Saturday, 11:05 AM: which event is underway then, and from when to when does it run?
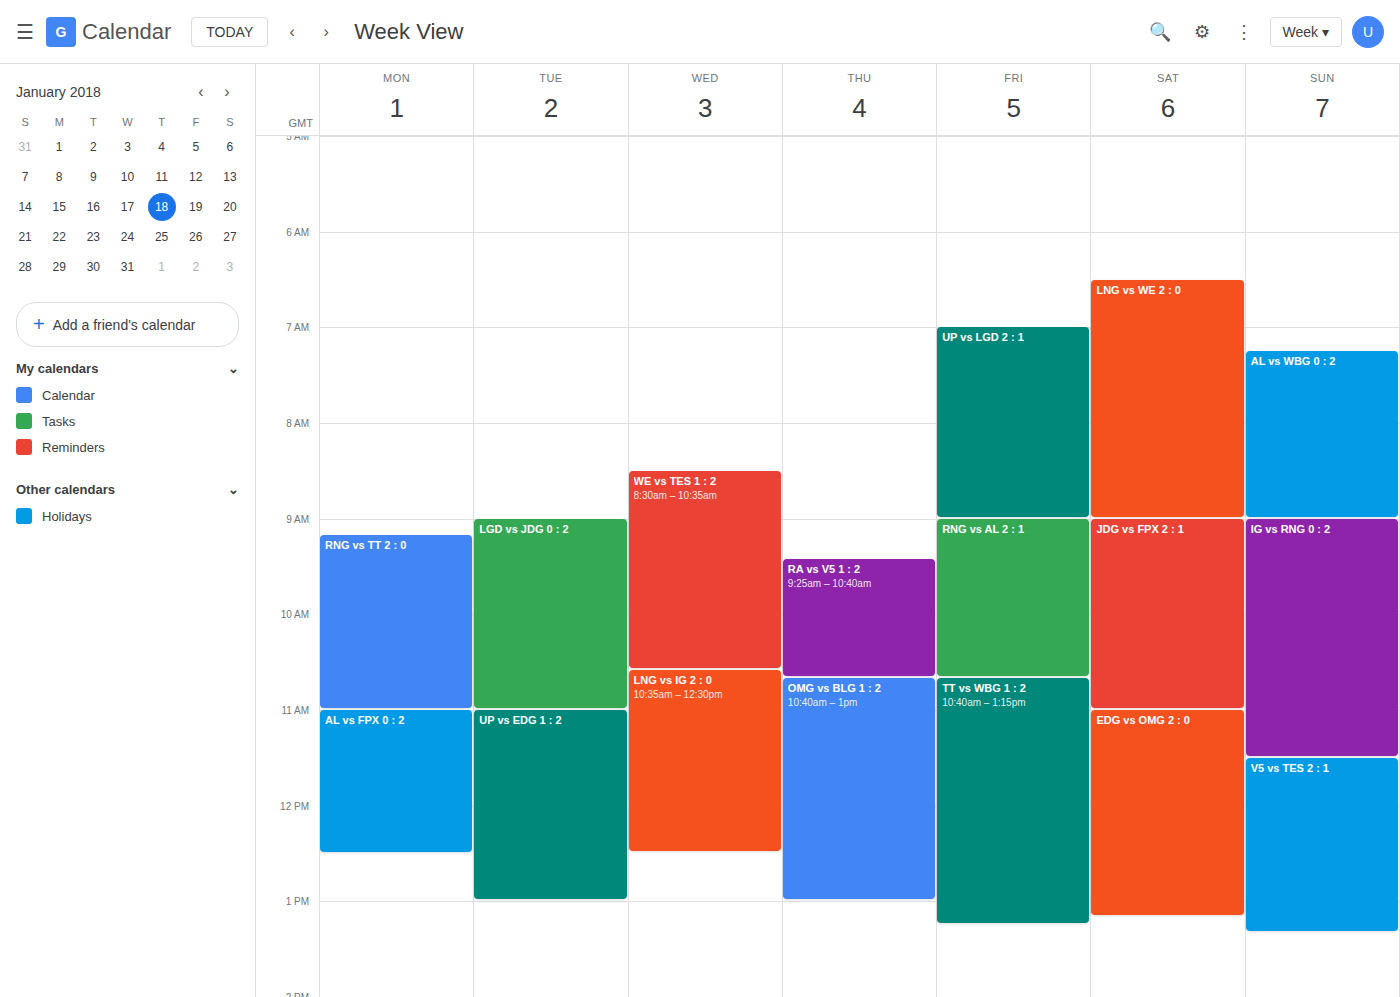
"EDG vs OMG 2 : 0", 11:00 AM to 1:10 PM